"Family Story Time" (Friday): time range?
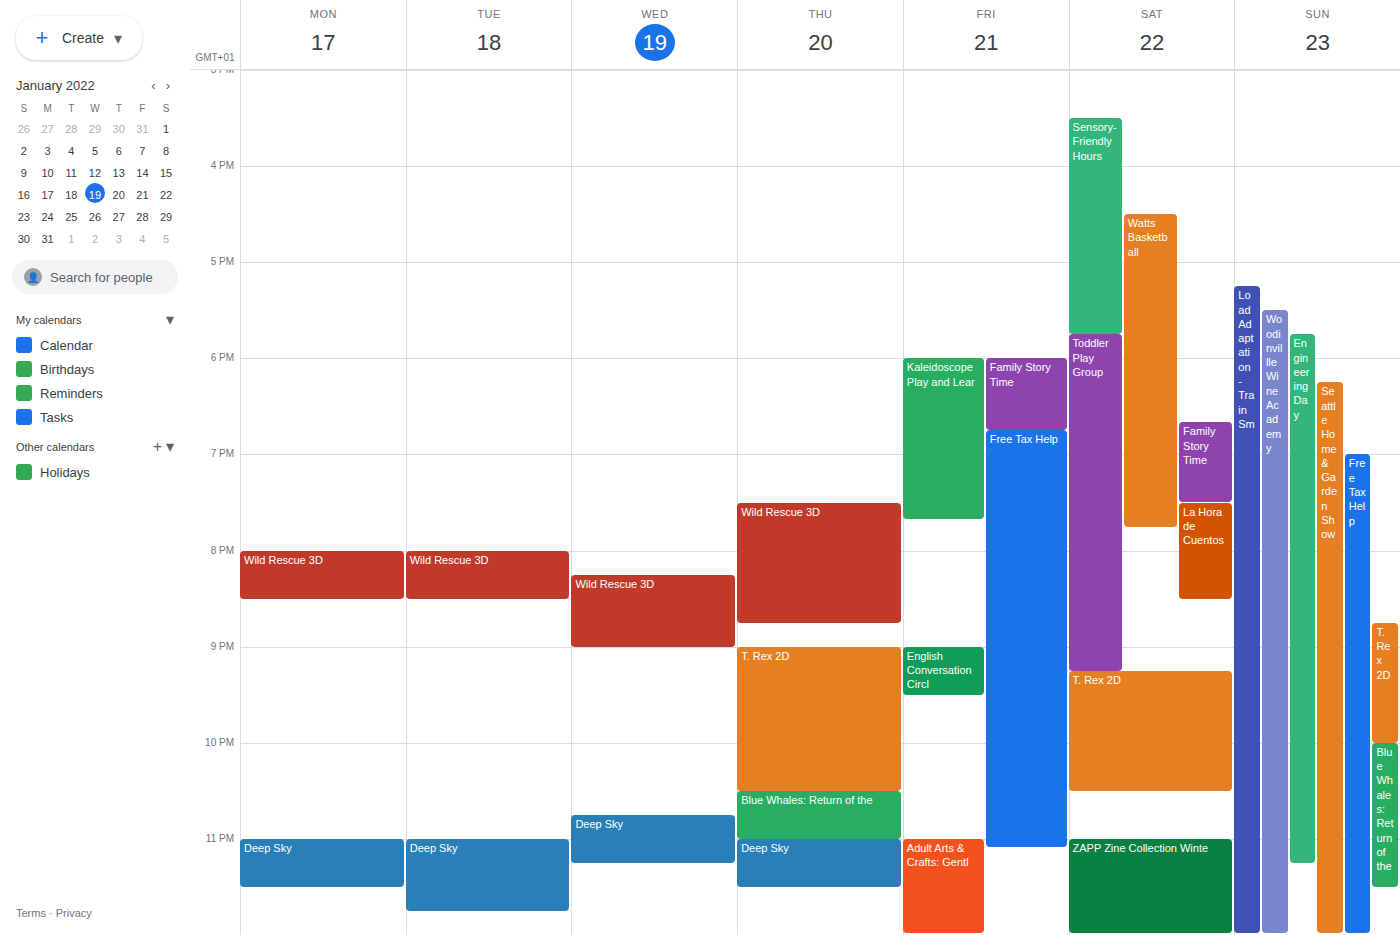
6:00 PM to 6:45 PM